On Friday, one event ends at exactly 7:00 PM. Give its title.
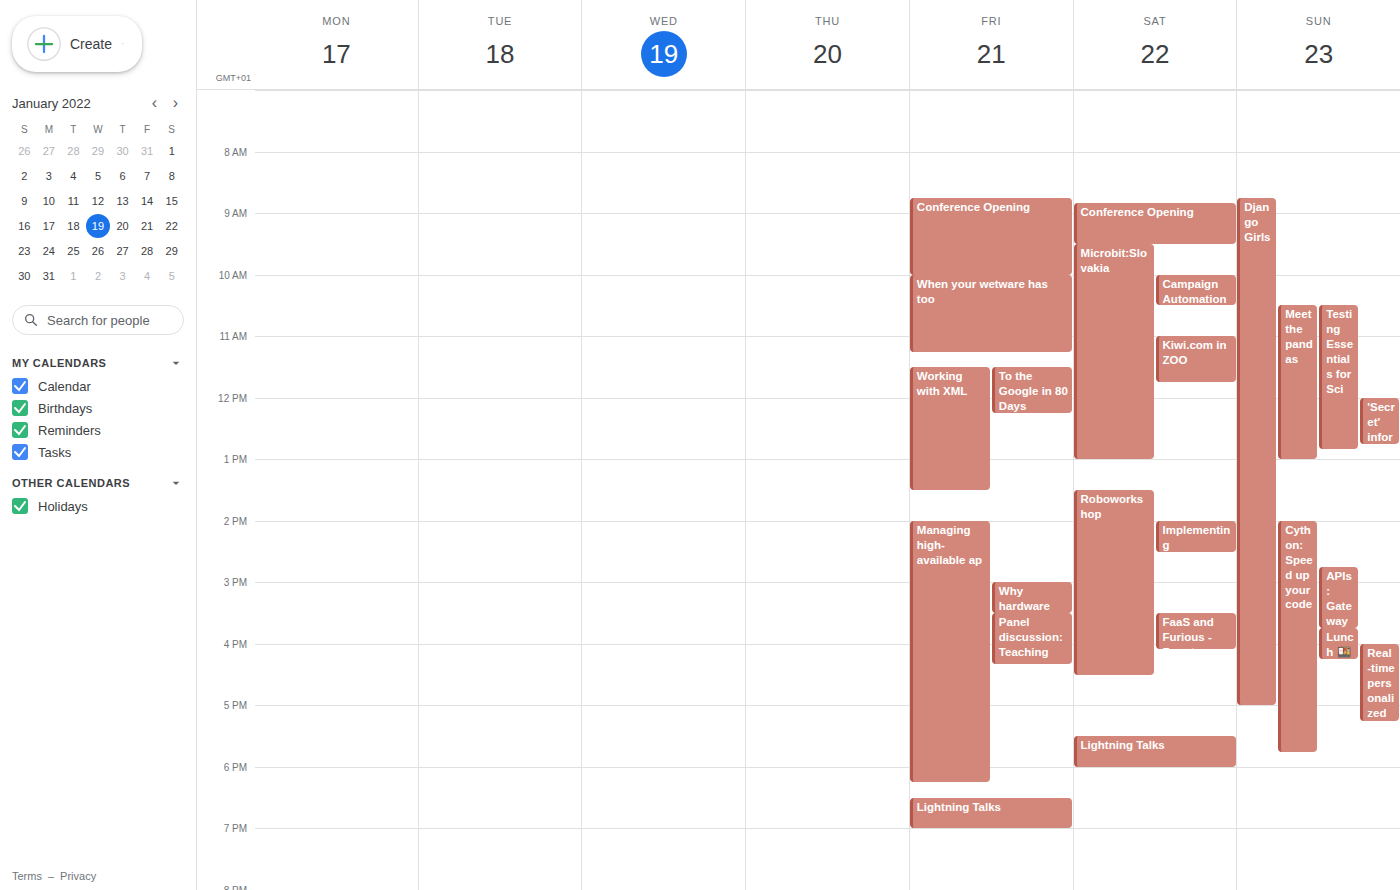
"Lightning Talks"